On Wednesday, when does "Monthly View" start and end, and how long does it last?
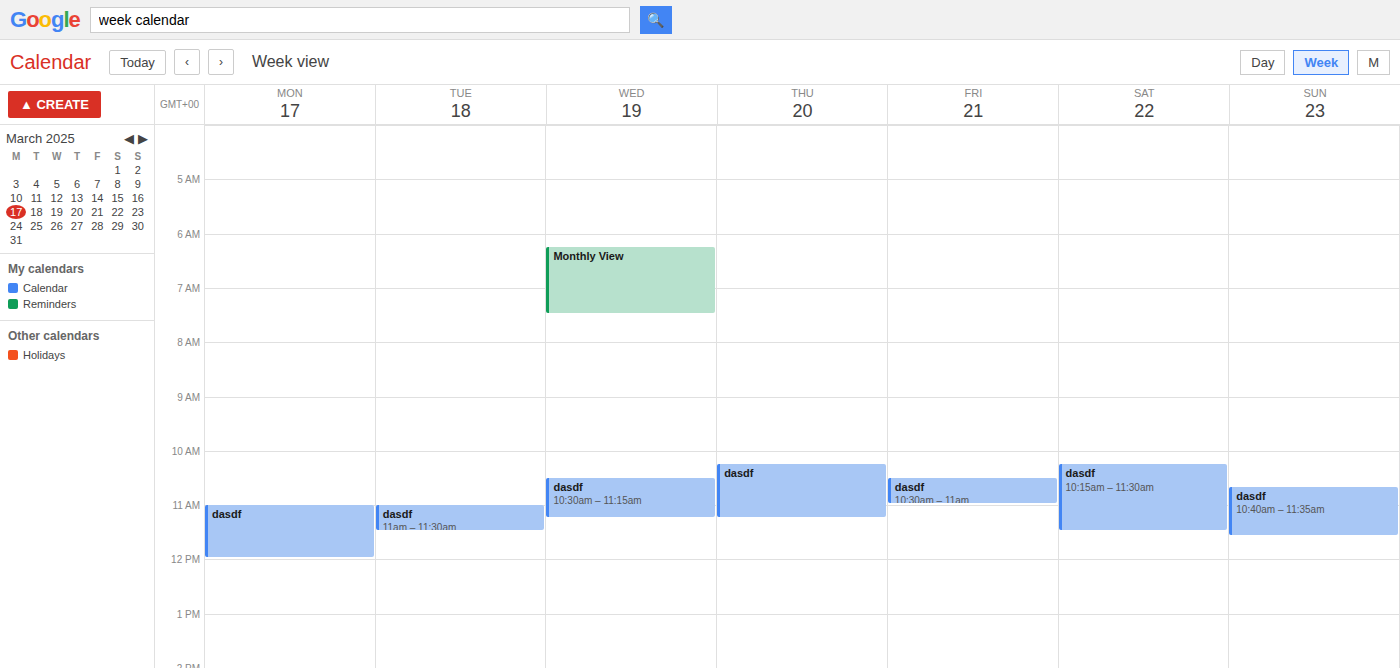
6:15 AM to 7:30 AM, 1 hour 15 minutes